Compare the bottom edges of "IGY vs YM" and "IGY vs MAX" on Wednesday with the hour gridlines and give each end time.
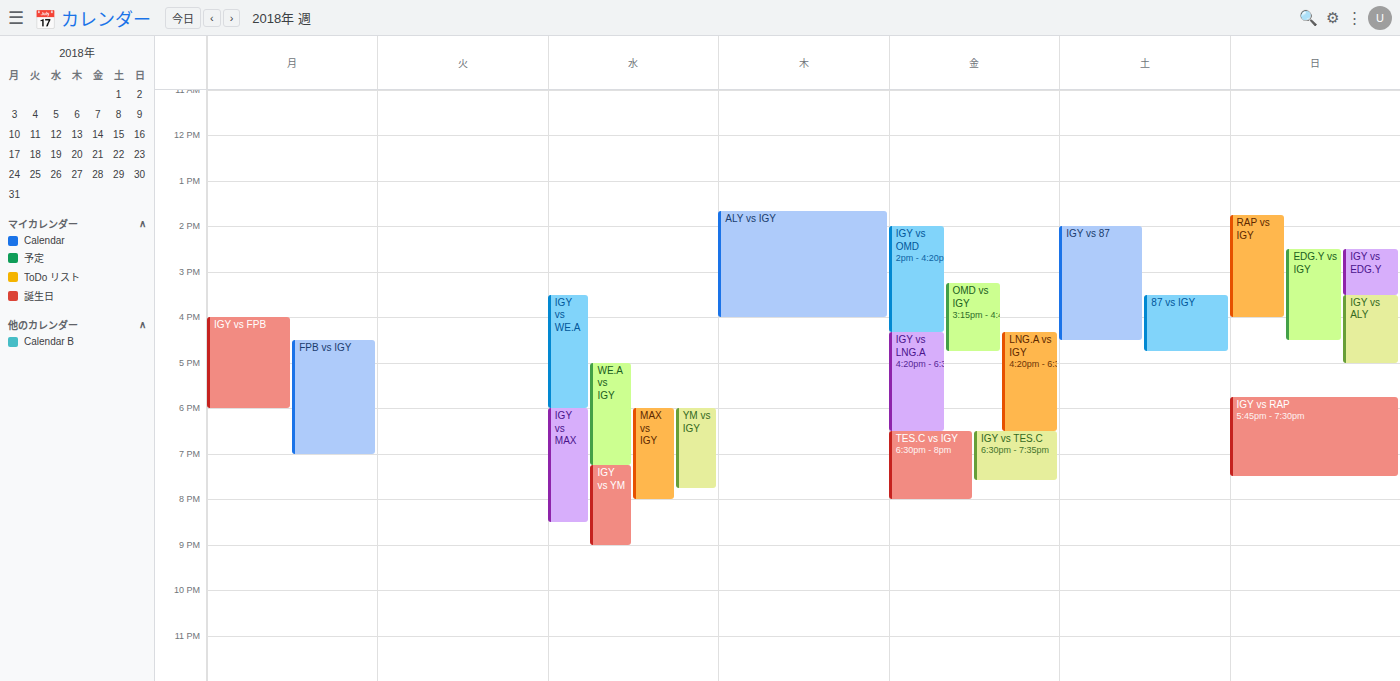
"IGY vs YM": 9:00 PM, exactly on the 9 PM line. "IGY vs MAX": 8:30 PM, halfway between the 8 PM and 9 PM lines.